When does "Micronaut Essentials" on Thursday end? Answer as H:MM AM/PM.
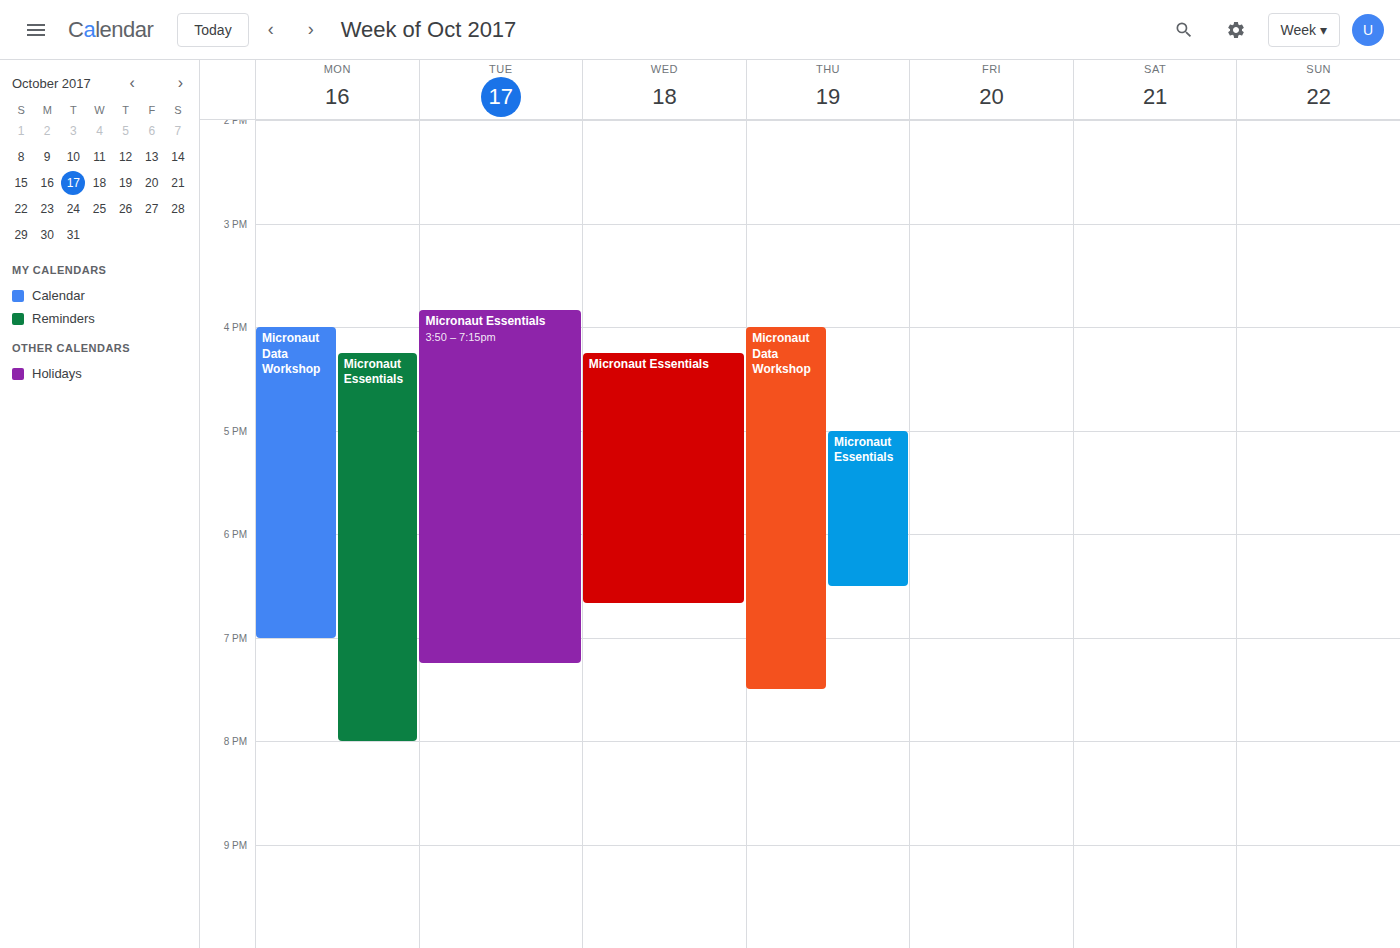
6:30 PM